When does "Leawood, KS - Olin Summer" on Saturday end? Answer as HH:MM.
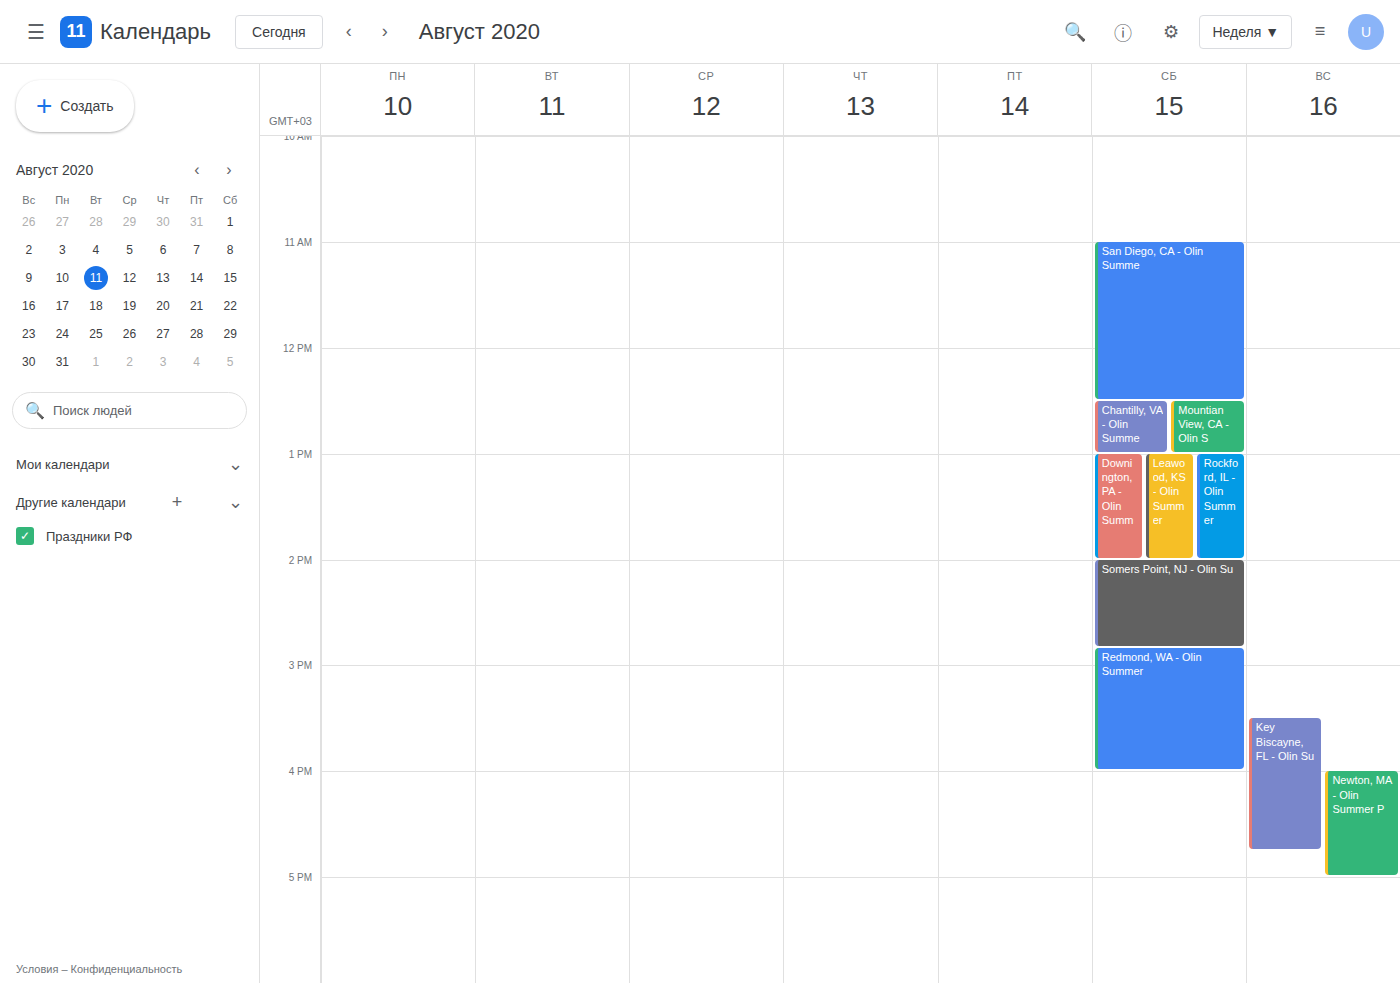
14:00